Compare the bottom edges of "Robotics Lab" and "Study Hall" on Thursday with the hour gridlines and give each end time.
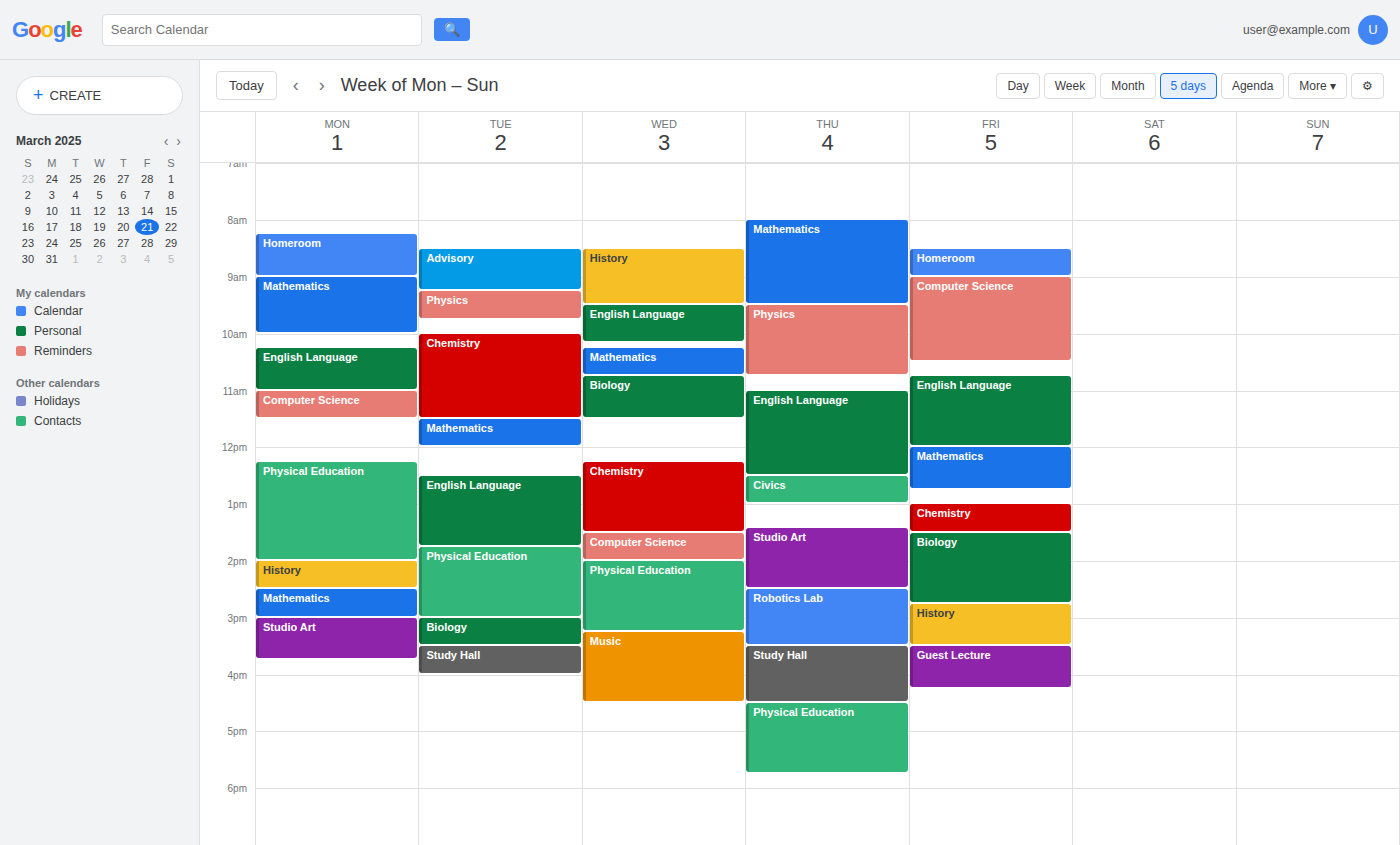
"Robotics Lab": 3:30 PM, halfway between the 3 PM and 4 PM lines. "Study Hall": 4:30 PM, halfway between the 4 PM and 5 PM lines.